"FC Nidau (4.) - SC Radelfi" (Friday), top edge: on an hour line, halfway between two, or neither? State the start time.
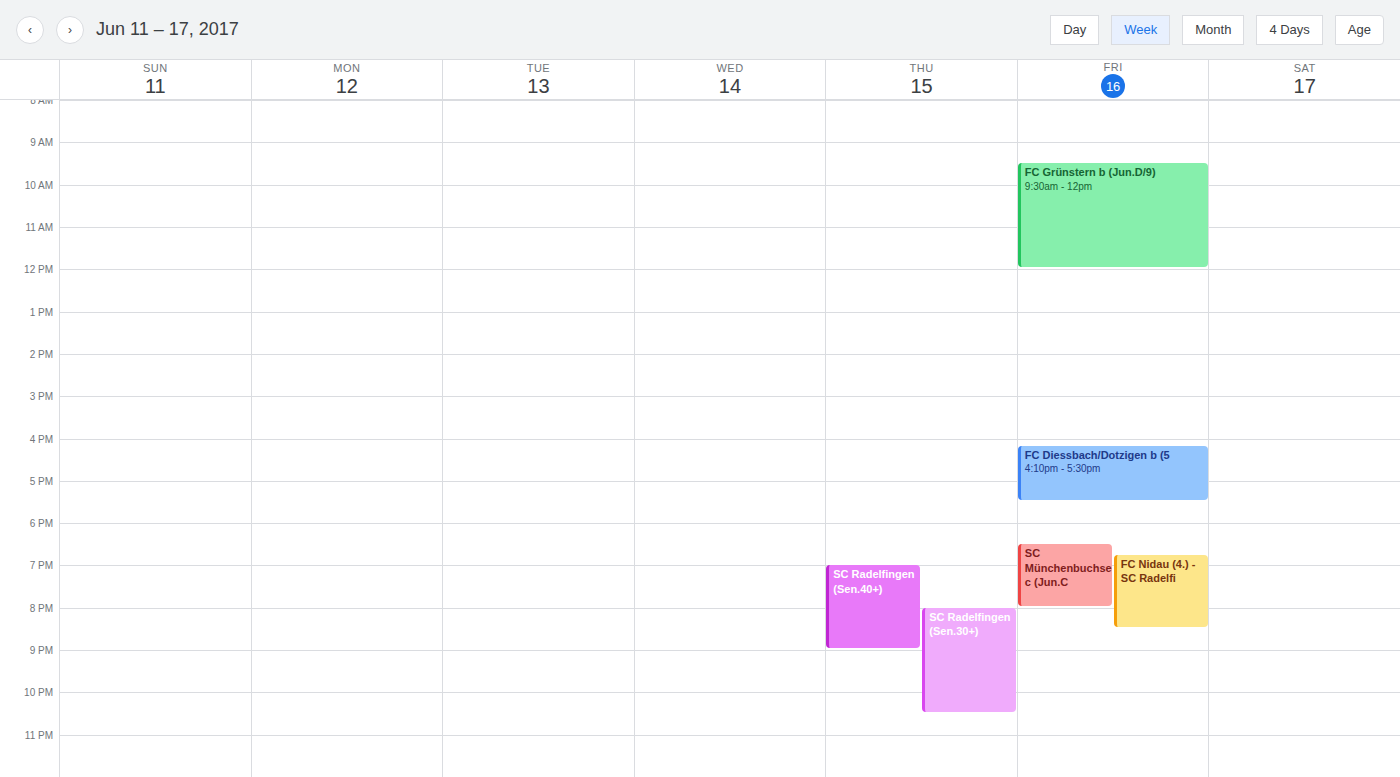
6:45 PM -- neither: three quarters of the way from the 6 PM line to the 7 PM line.